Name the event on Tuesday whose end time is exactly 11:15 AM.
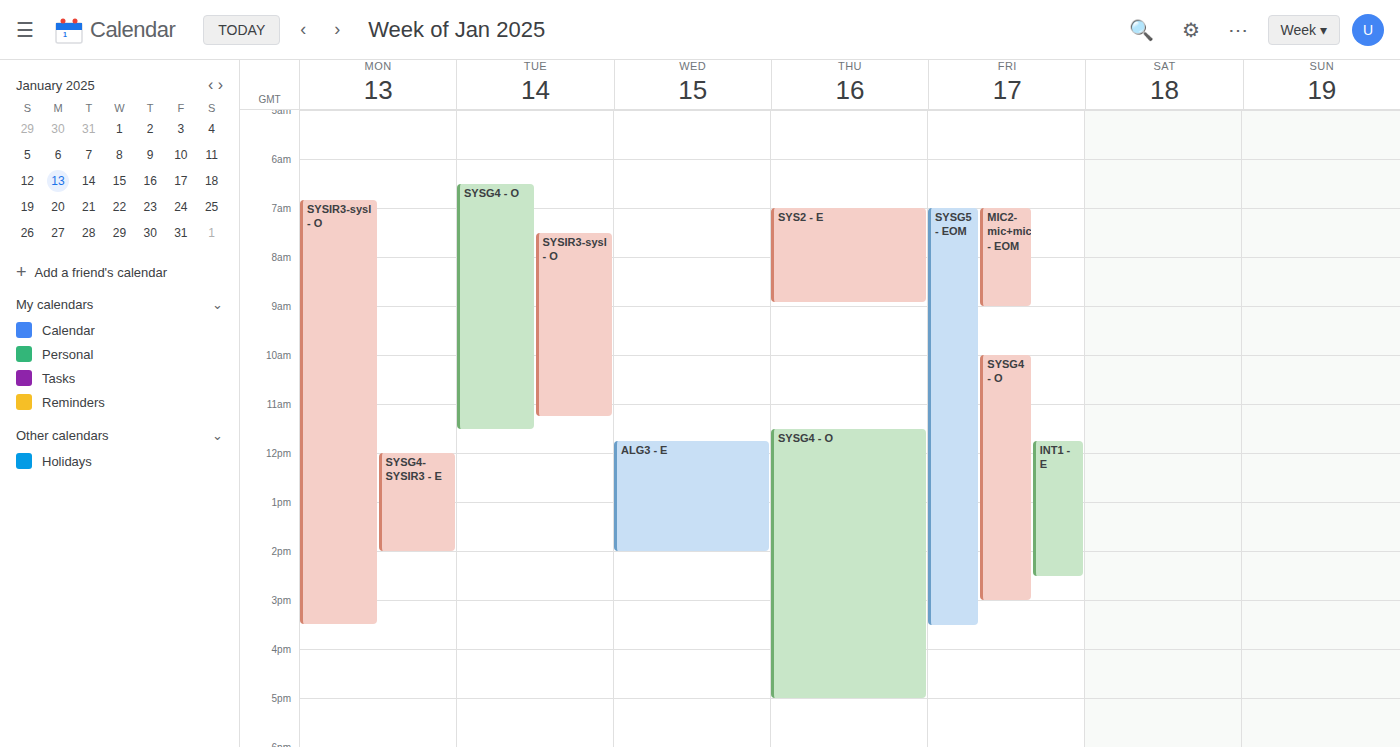
"SYSIR3-sysl - O"